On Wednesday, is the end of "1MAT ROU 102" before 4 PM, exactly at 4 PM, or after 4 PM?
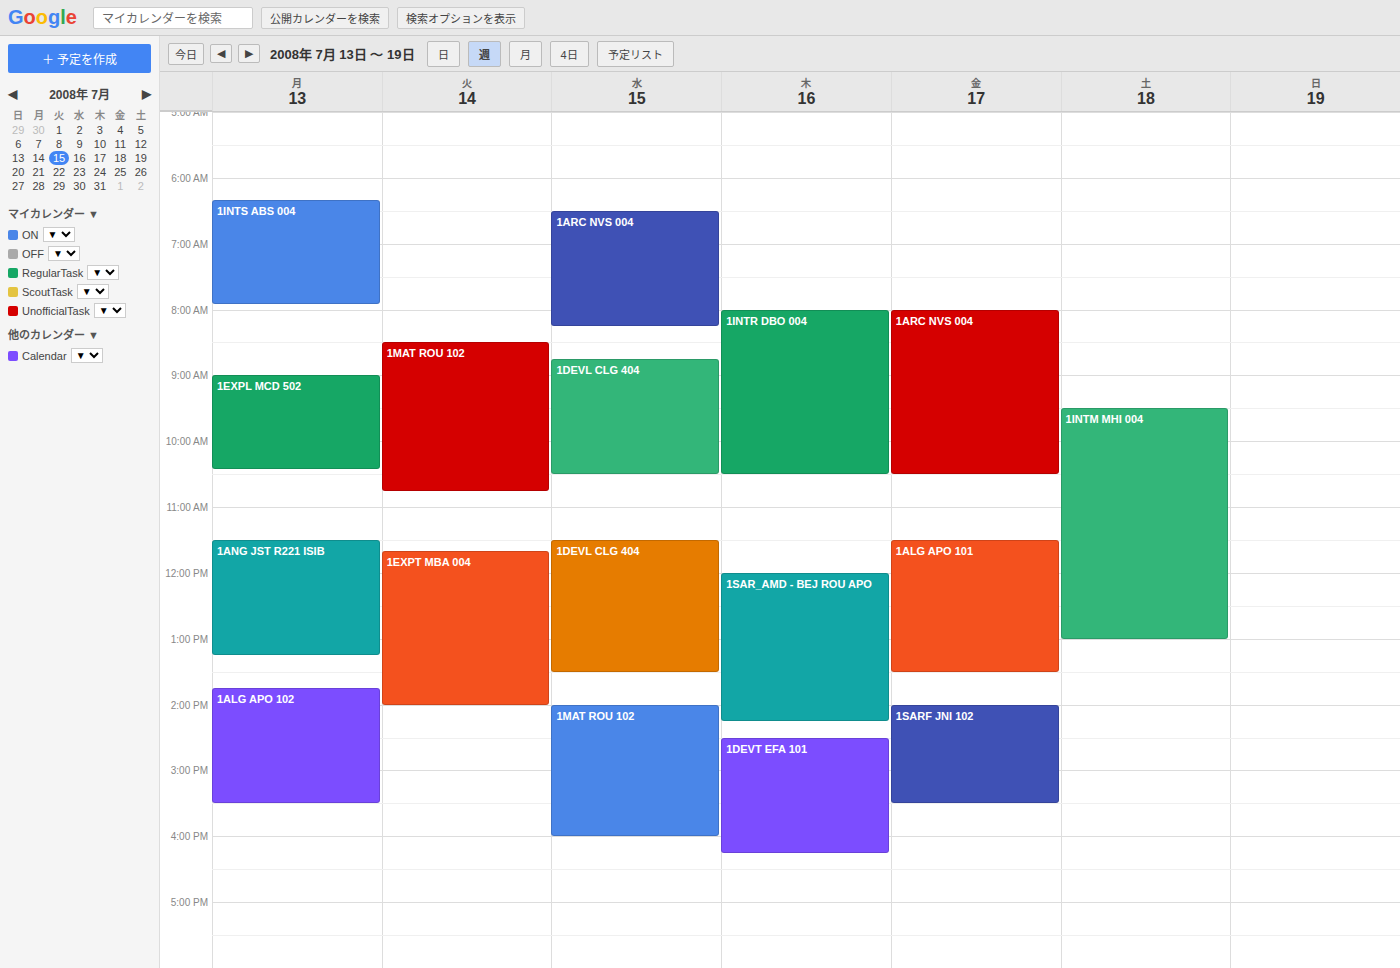
4:00 PM -- exactly at 4 PM, on the 4 PM line.